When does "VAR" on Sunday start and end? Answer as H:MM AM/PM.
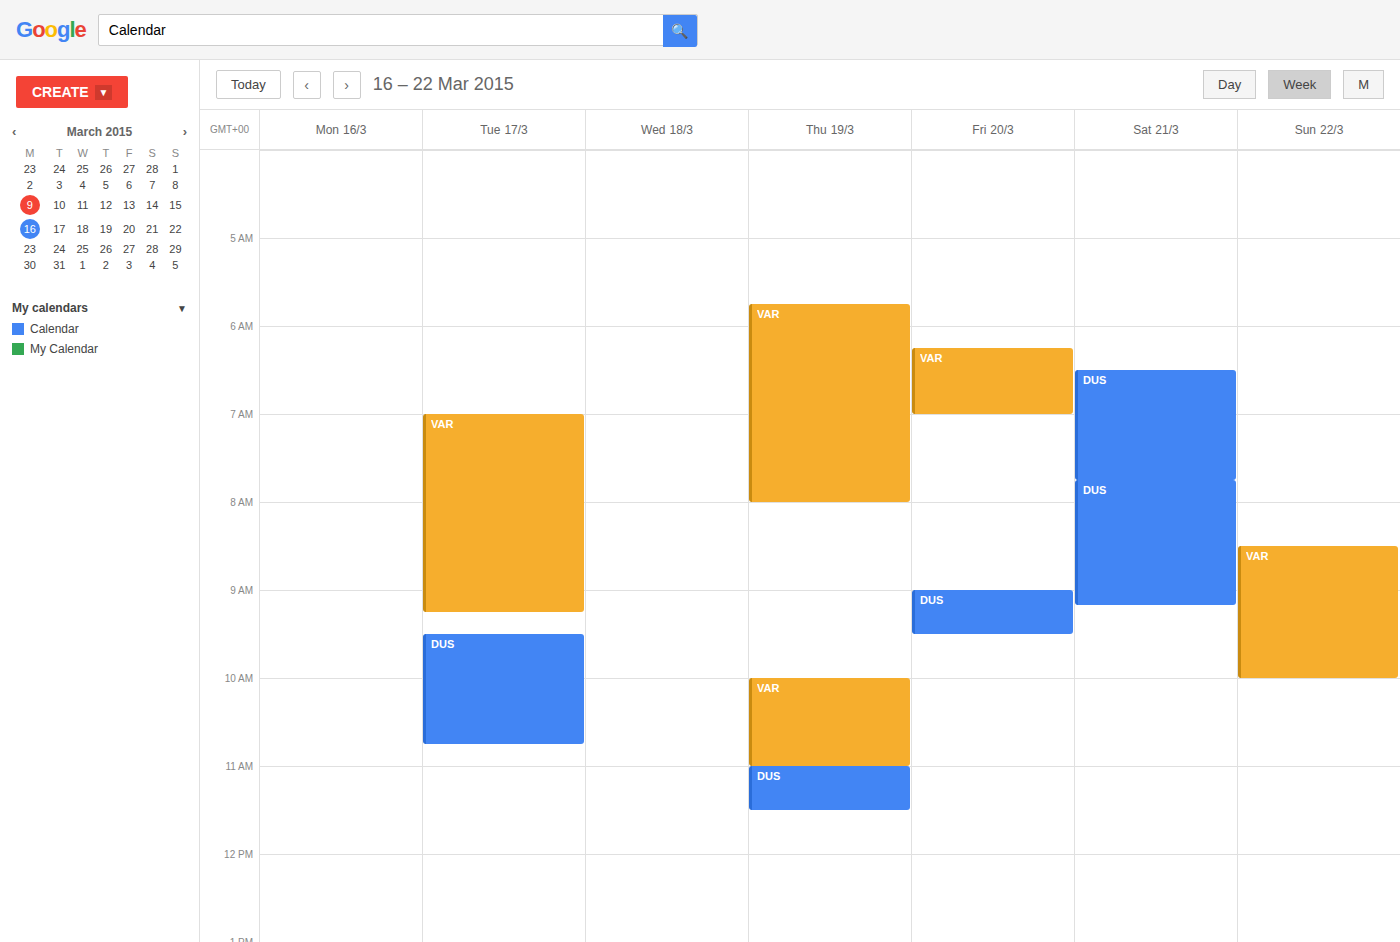
8:30 AM to 10:00 AM